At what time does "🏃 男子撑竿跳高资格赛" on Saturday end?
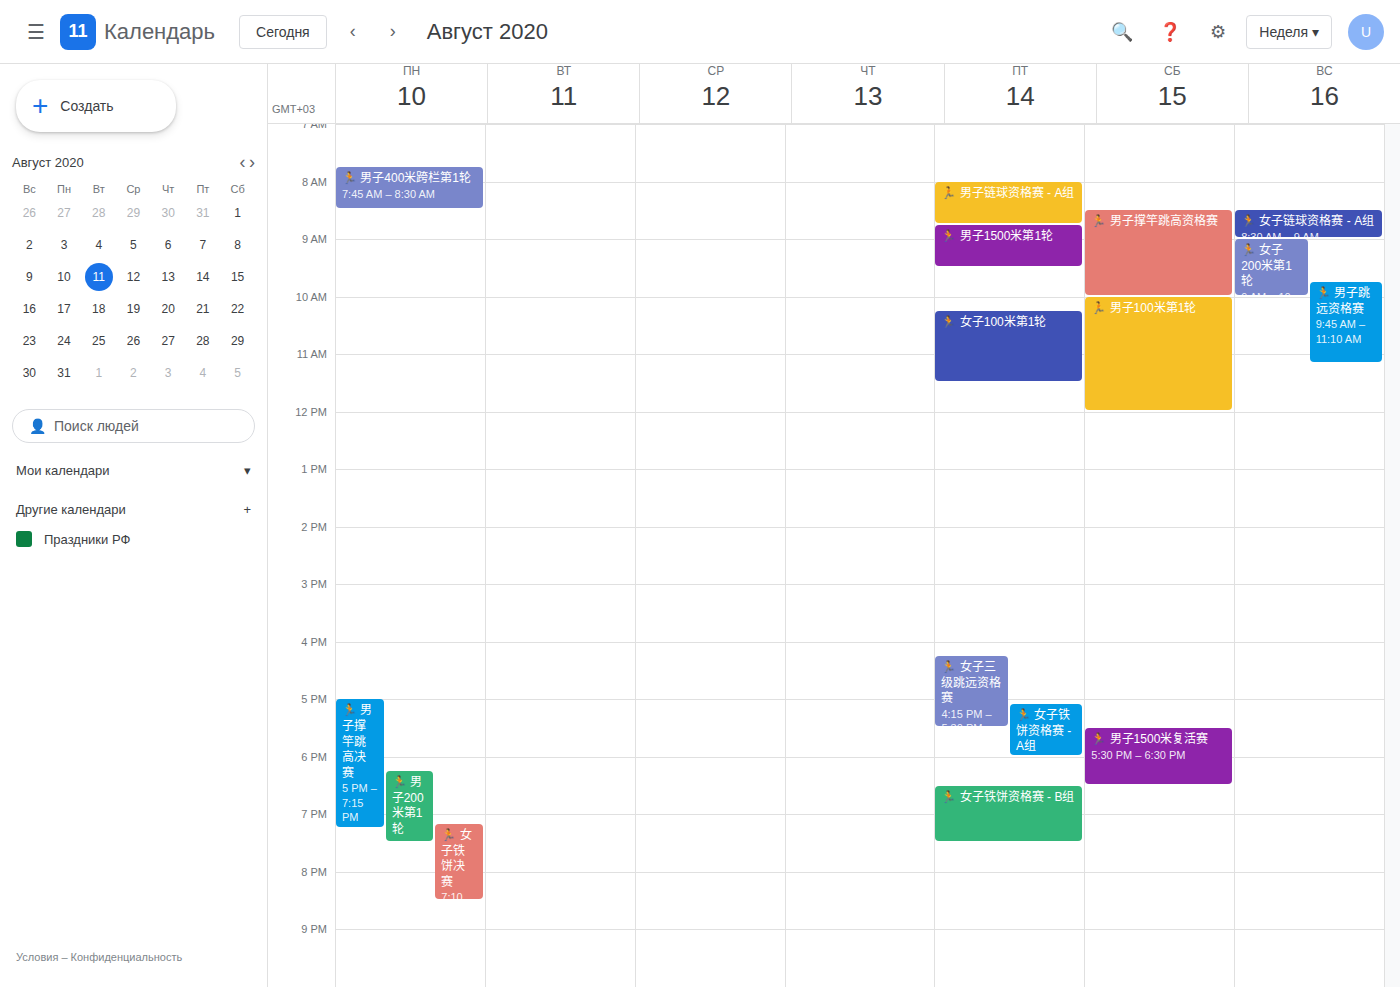
10:00 AM